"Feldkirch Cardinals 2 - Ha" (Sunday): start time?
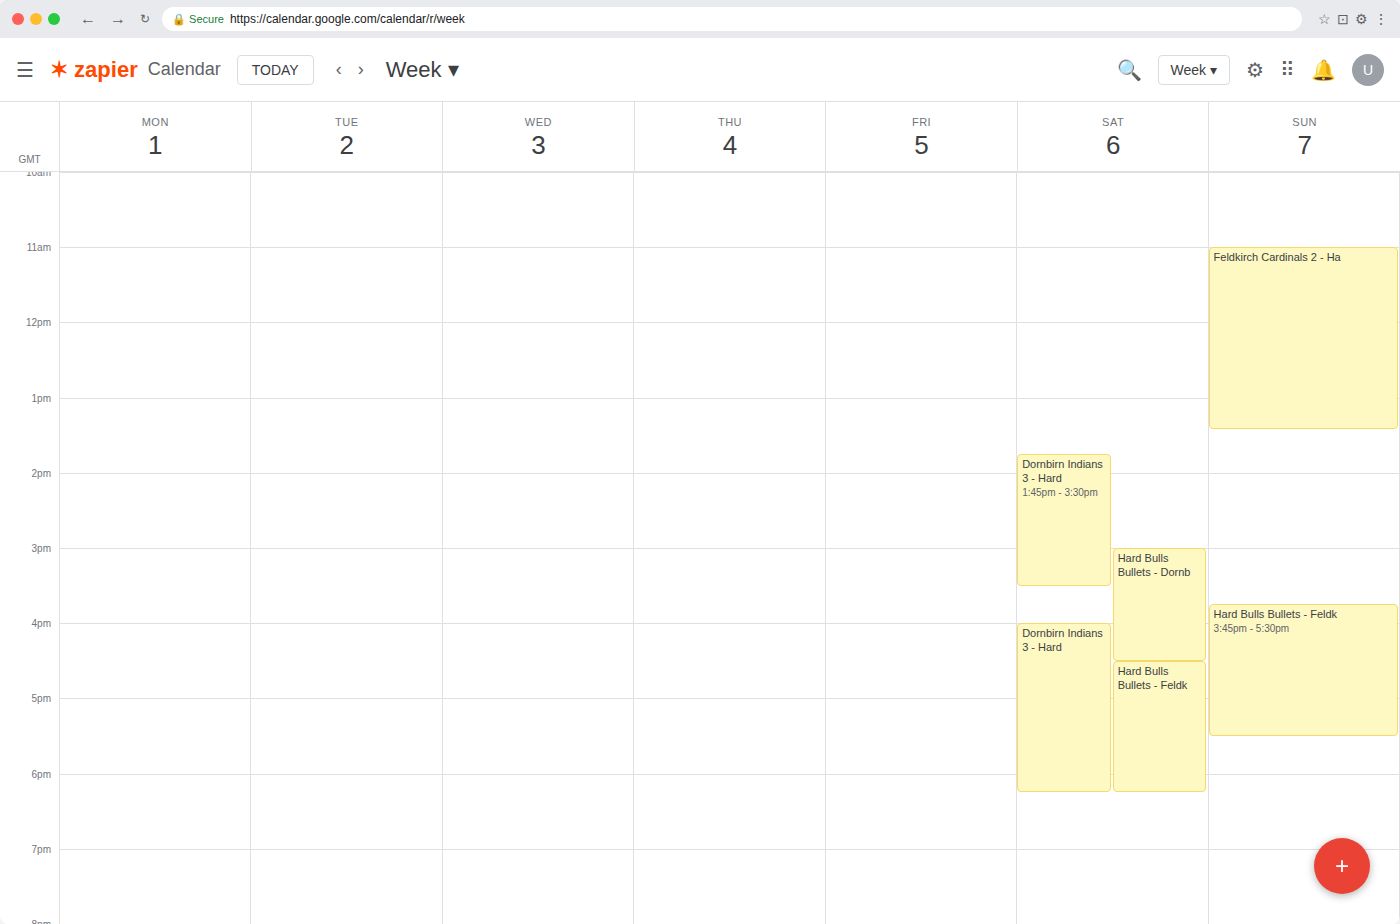
11:00 AM